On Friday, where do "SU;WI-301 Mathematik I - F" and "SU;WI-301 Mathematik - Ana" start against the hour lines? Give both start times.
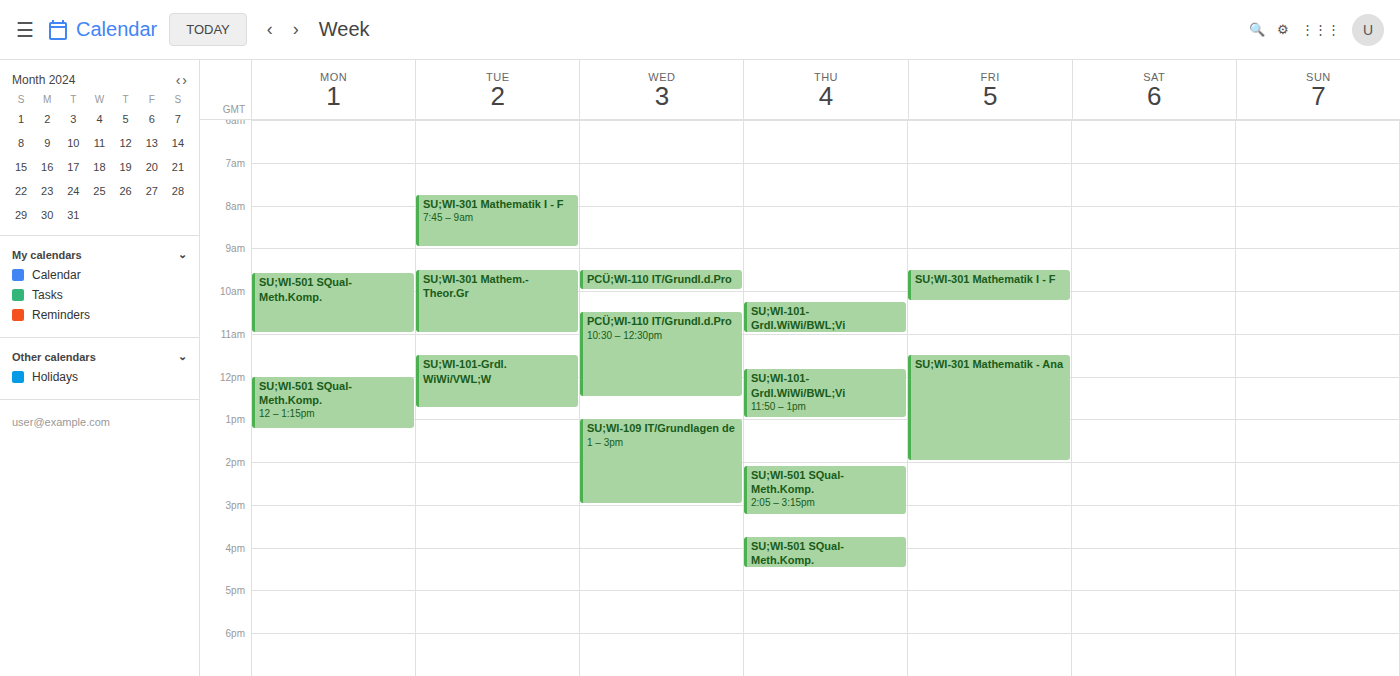
"SU;WI-301 Mathematik I - F": 09:30, halfway between the 09:00 and 10:00 lines. "SU;WI-301 Mathematik - Ana": 11:30, halfway between the 11:00 and 12:00 lines.